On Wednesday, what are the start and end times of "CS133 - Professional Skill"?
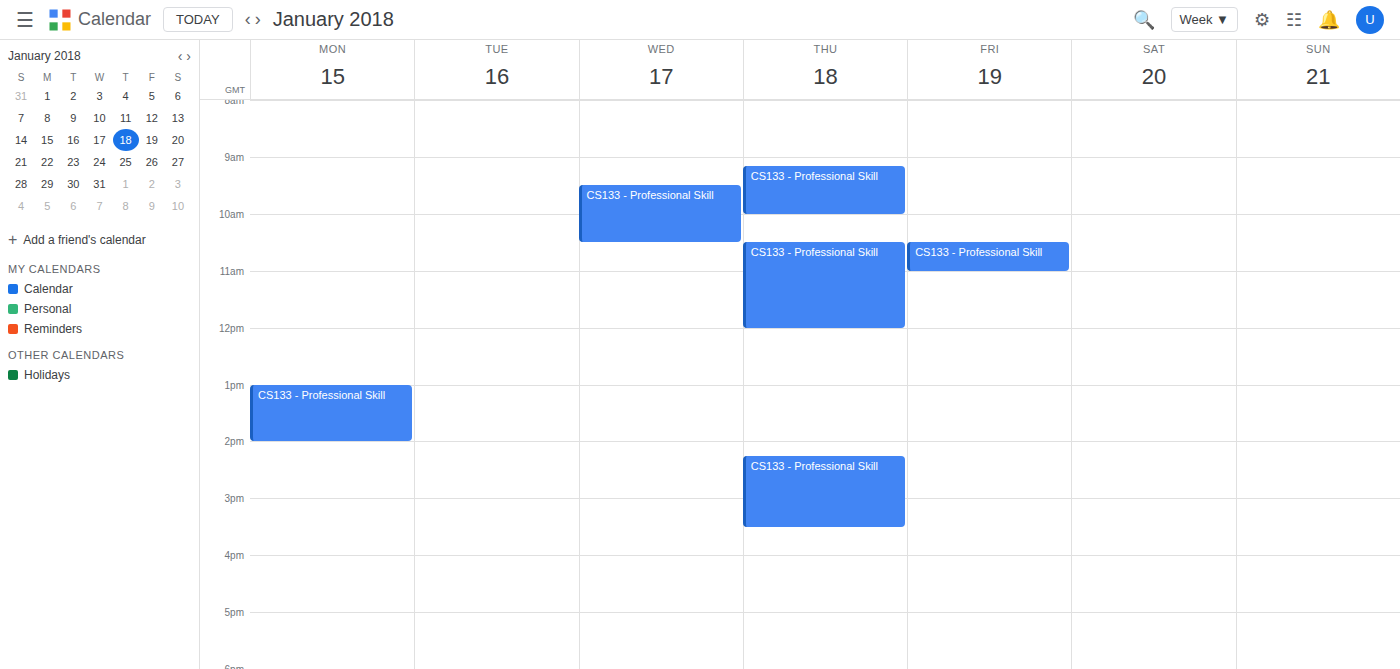
9:30 AM to 10:30 AM